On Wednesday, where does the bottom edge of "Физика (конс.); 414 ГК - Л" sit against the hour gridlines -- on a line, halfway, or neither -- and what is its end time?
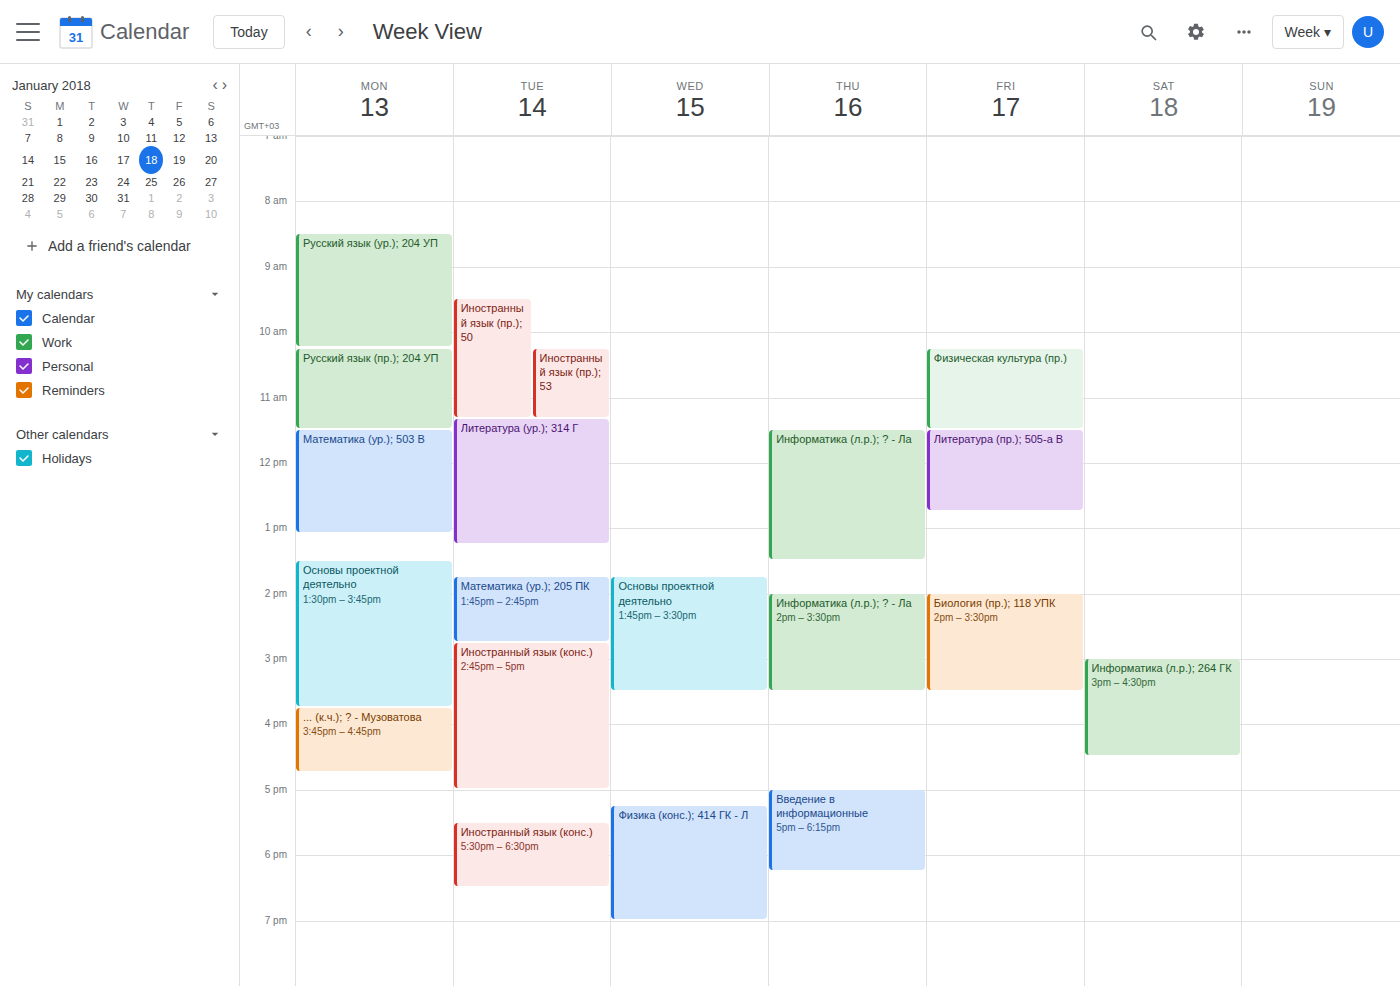
7:00 PM -- exactly on the 7 PM line.